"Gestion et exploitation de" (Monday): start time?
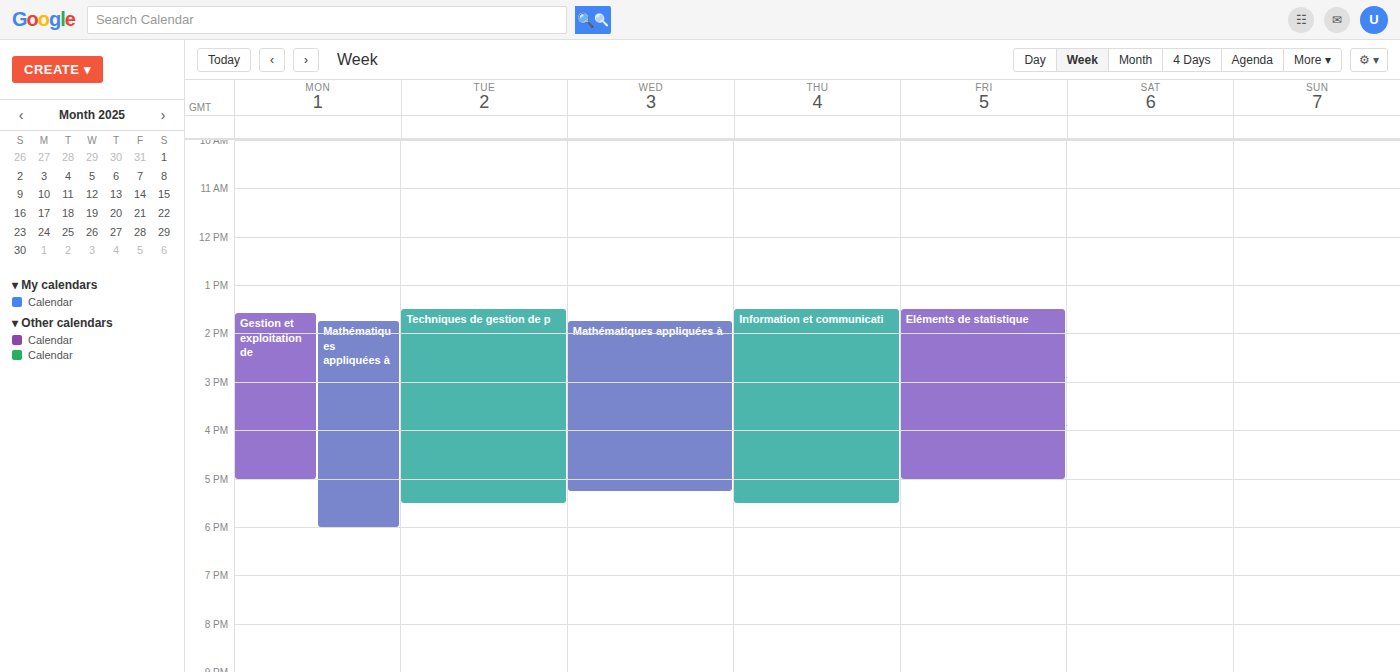
1:35 PM